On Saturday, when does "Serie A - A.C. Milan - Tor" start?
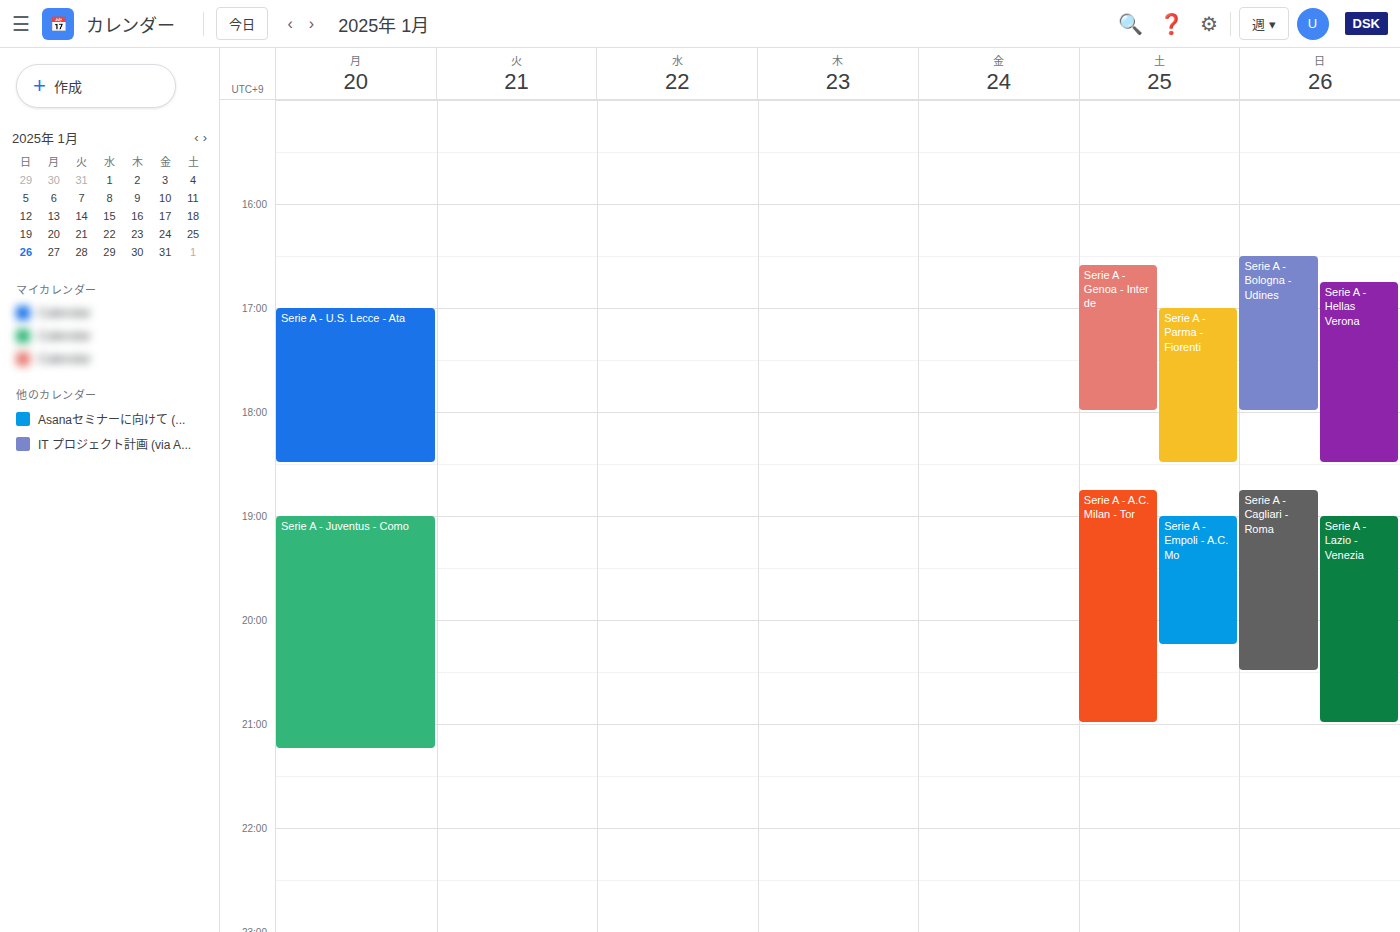
6:45 PM